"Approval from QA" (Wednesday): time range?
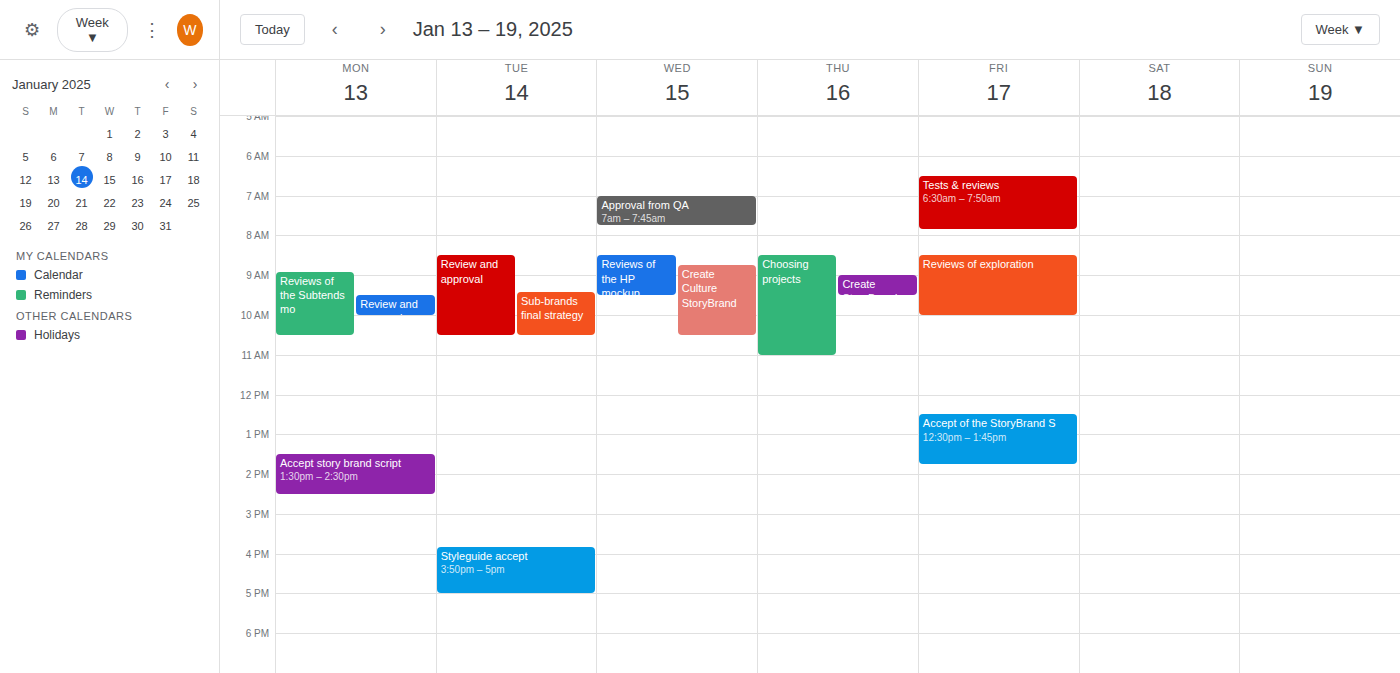
7:00 AM to 7:45 AM